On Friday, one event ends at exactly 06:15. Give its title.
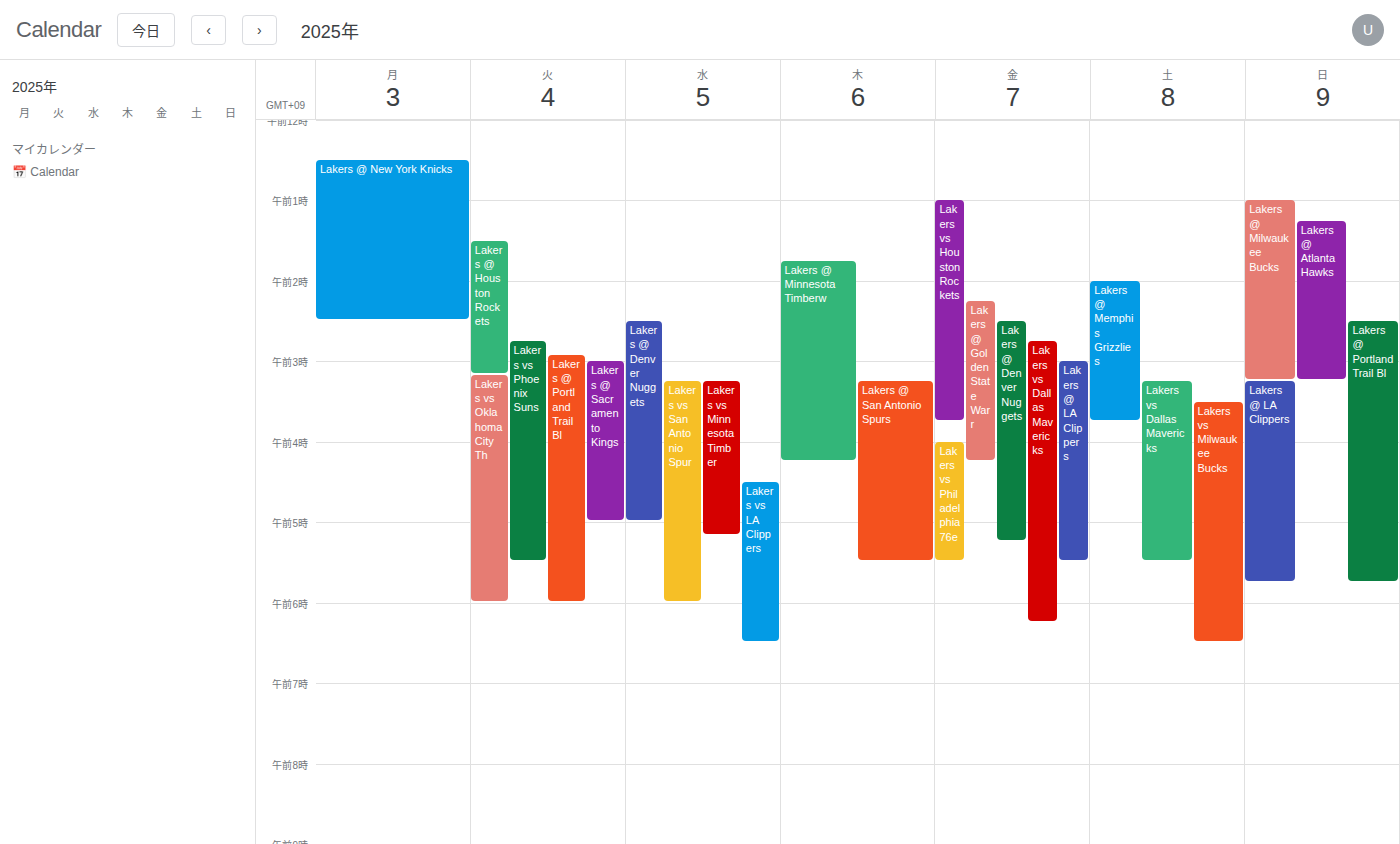
"Lakers vs Dallas Mavericks"